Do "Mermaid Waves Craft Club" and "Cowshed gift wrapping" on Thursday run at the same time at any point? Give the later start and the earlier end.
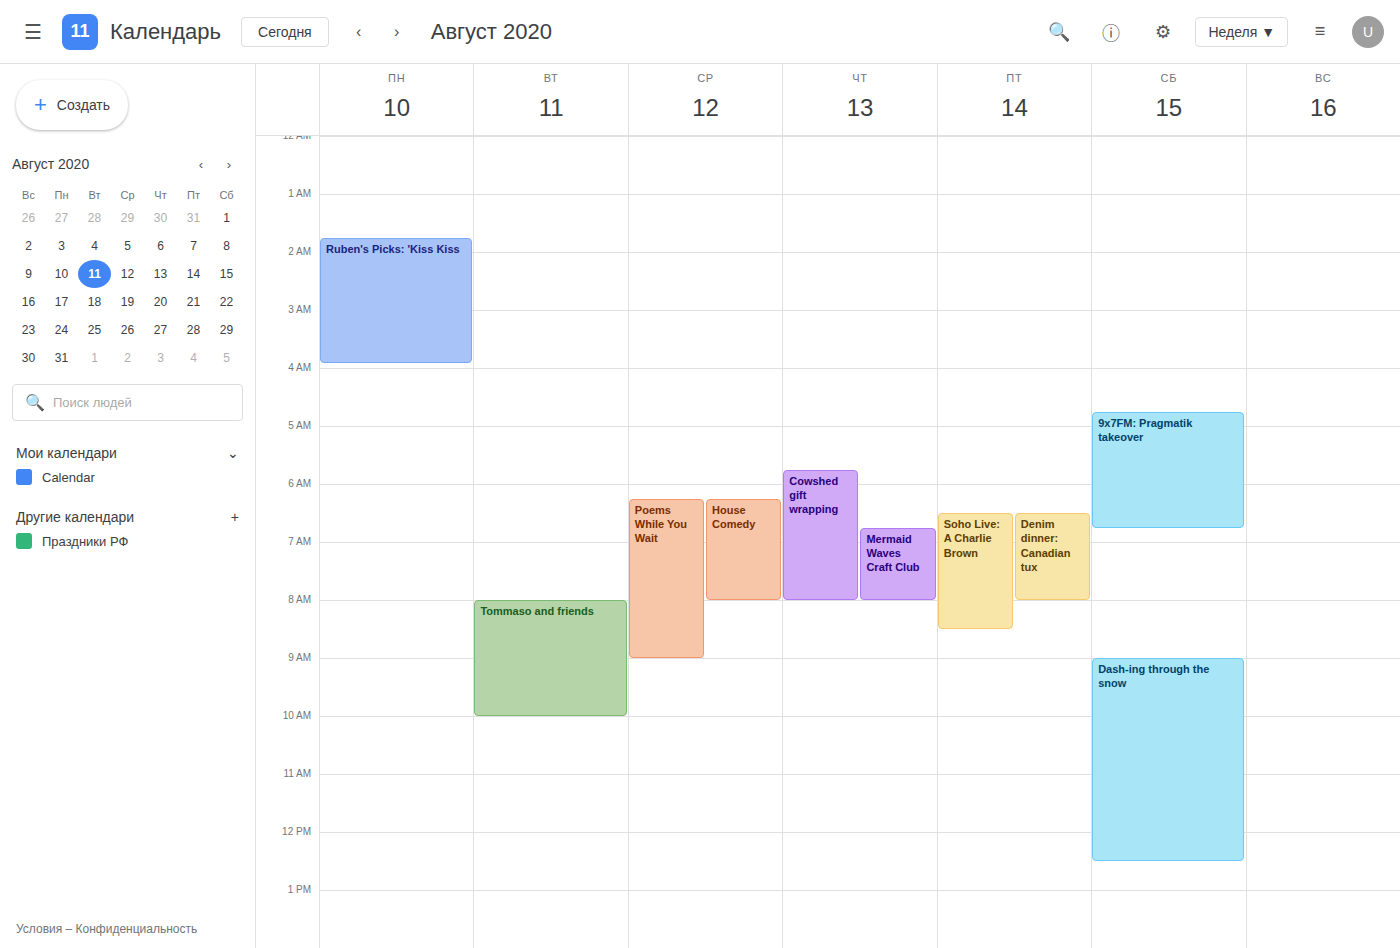
"Mermaid Waves Craft Club" starts at 6:45 AM, before "Cowshed gift wrapping" ends at 8:00 AM -- they overlap.